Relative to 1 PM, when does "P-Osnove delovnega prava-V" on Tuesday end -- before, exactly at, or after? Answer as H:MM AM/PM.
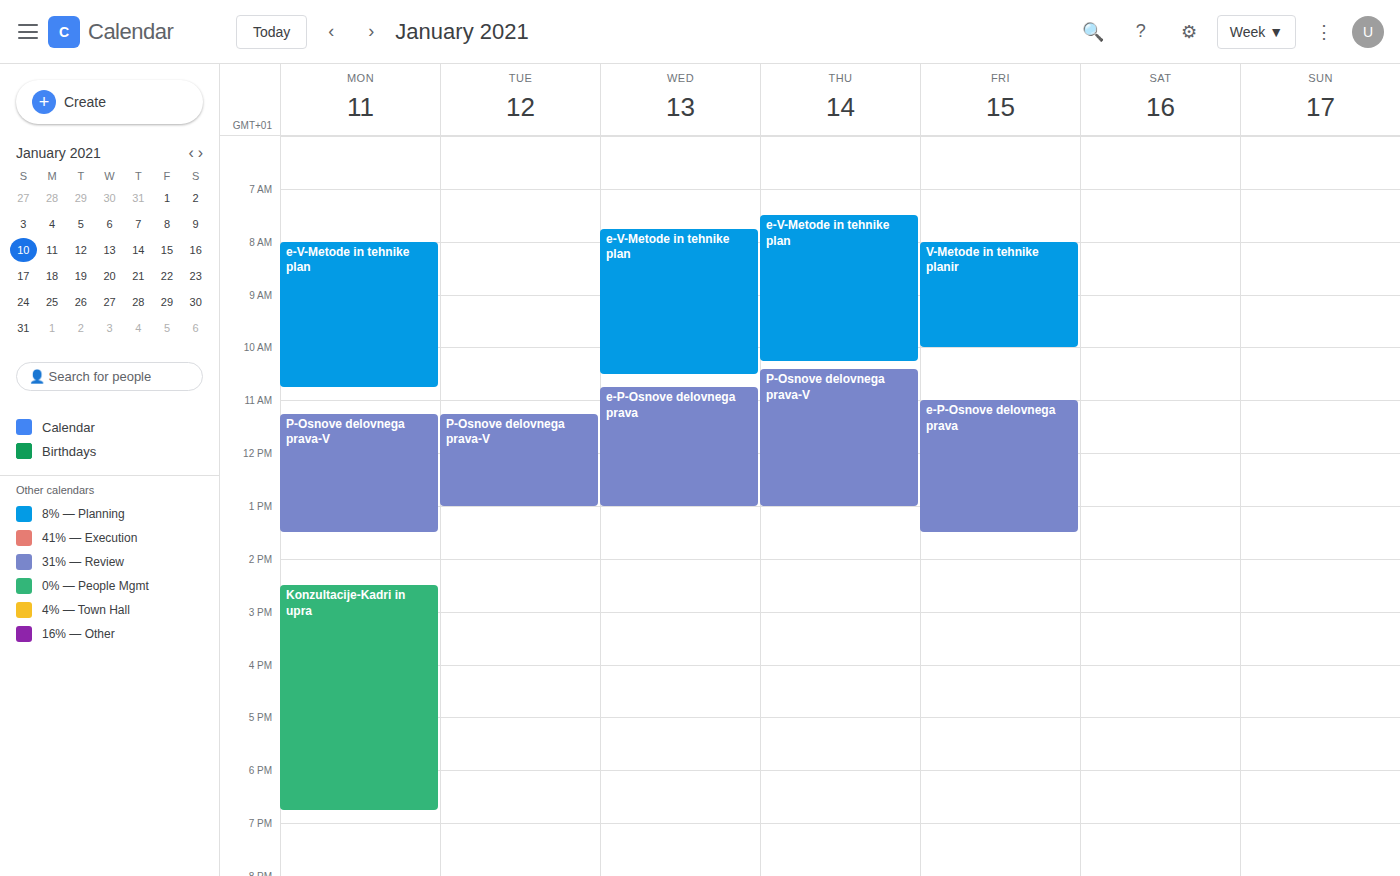
1:00 PM -- exactly at 1 PM, on the 1 PM line.